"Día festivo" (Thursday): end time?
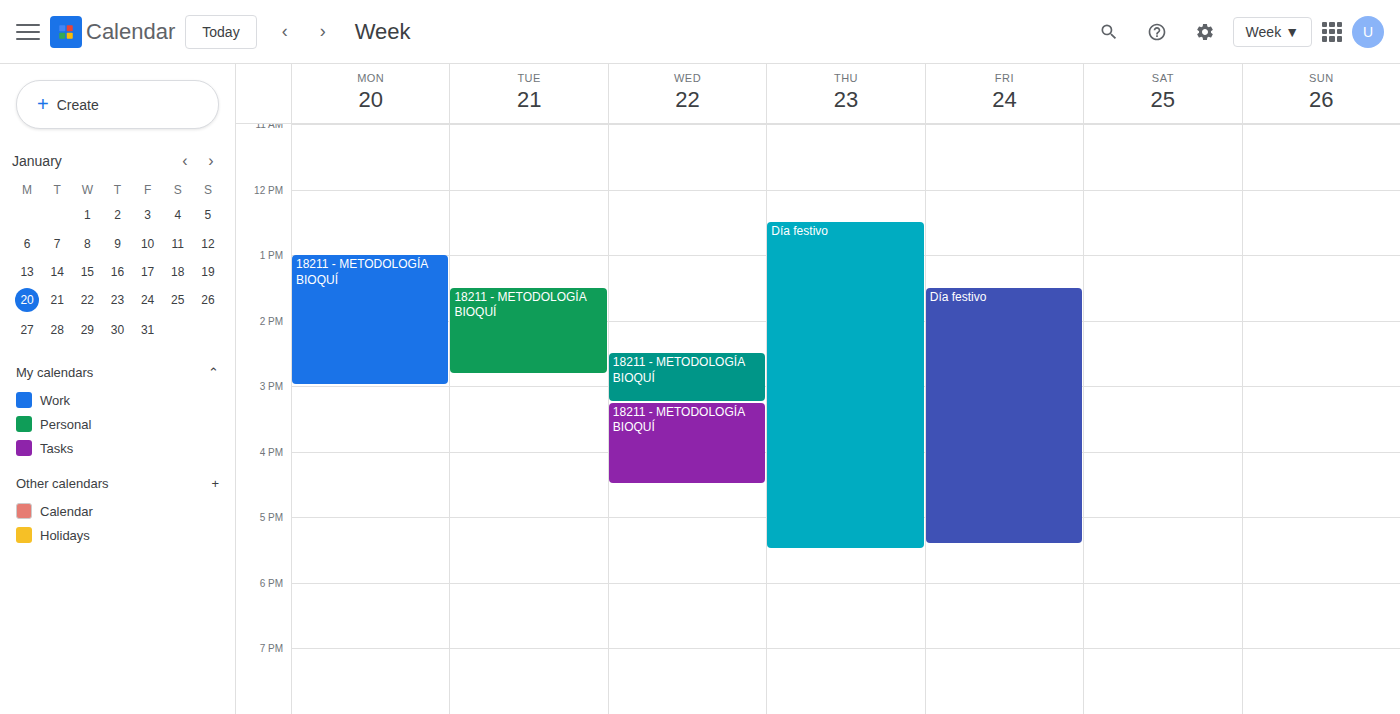
5:30 PM